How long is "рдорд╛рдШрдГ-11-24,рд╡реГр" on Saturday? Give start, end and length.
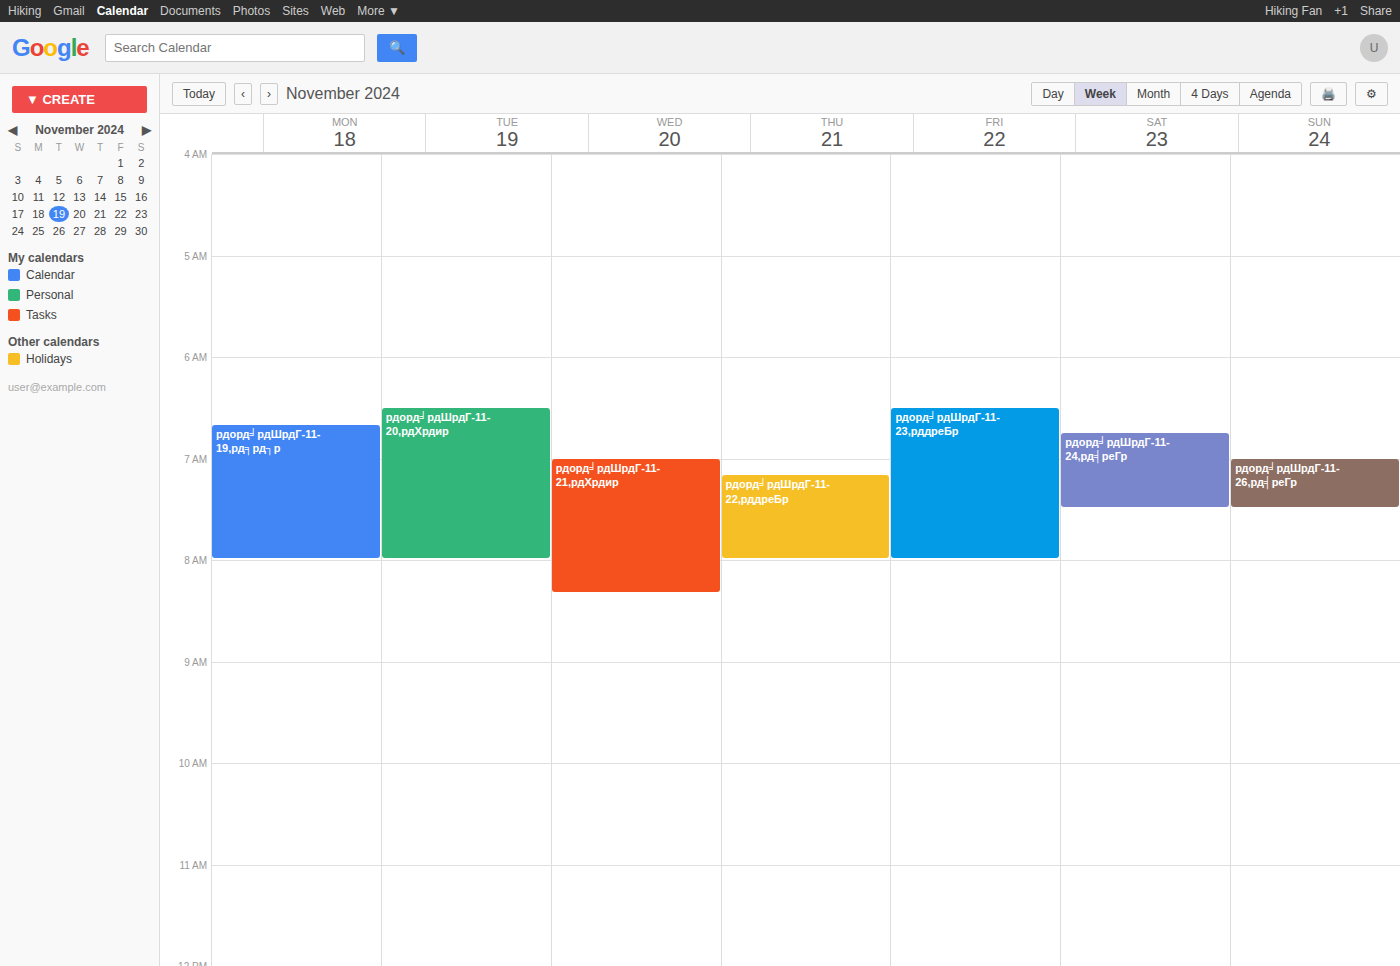
6:45 AM to 7:30 AM, 45 minutes